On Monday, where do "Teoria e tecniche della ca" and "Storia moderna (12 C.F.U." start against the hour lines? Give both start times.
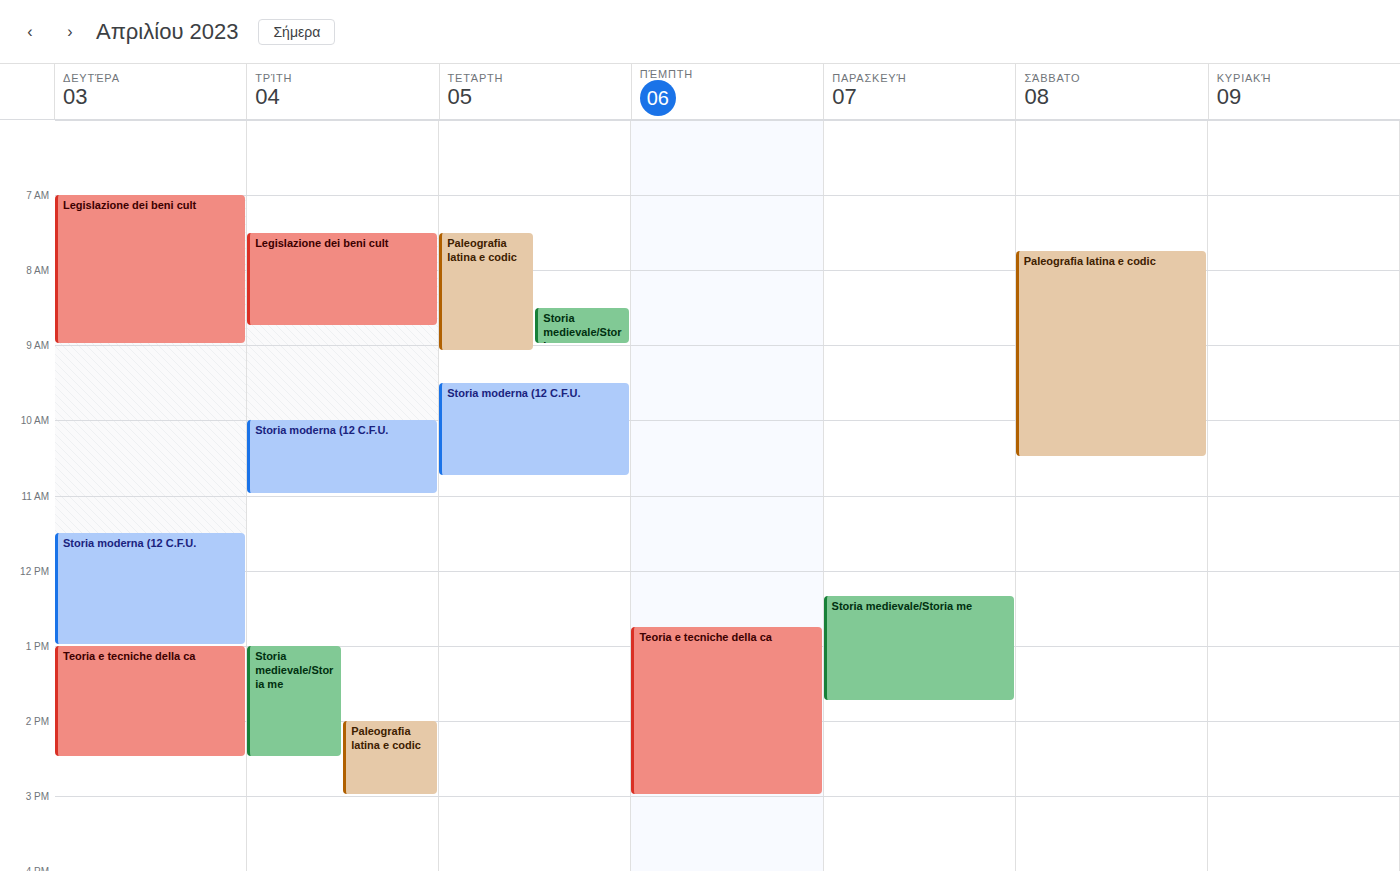
"Teoria e tecniche della ca": 1:00 PM, exactly on the 1 PM line. "Storia moderna (12 C.F.U.": 11:30 AM, halfway between the 11 AM and 12 PM lines.